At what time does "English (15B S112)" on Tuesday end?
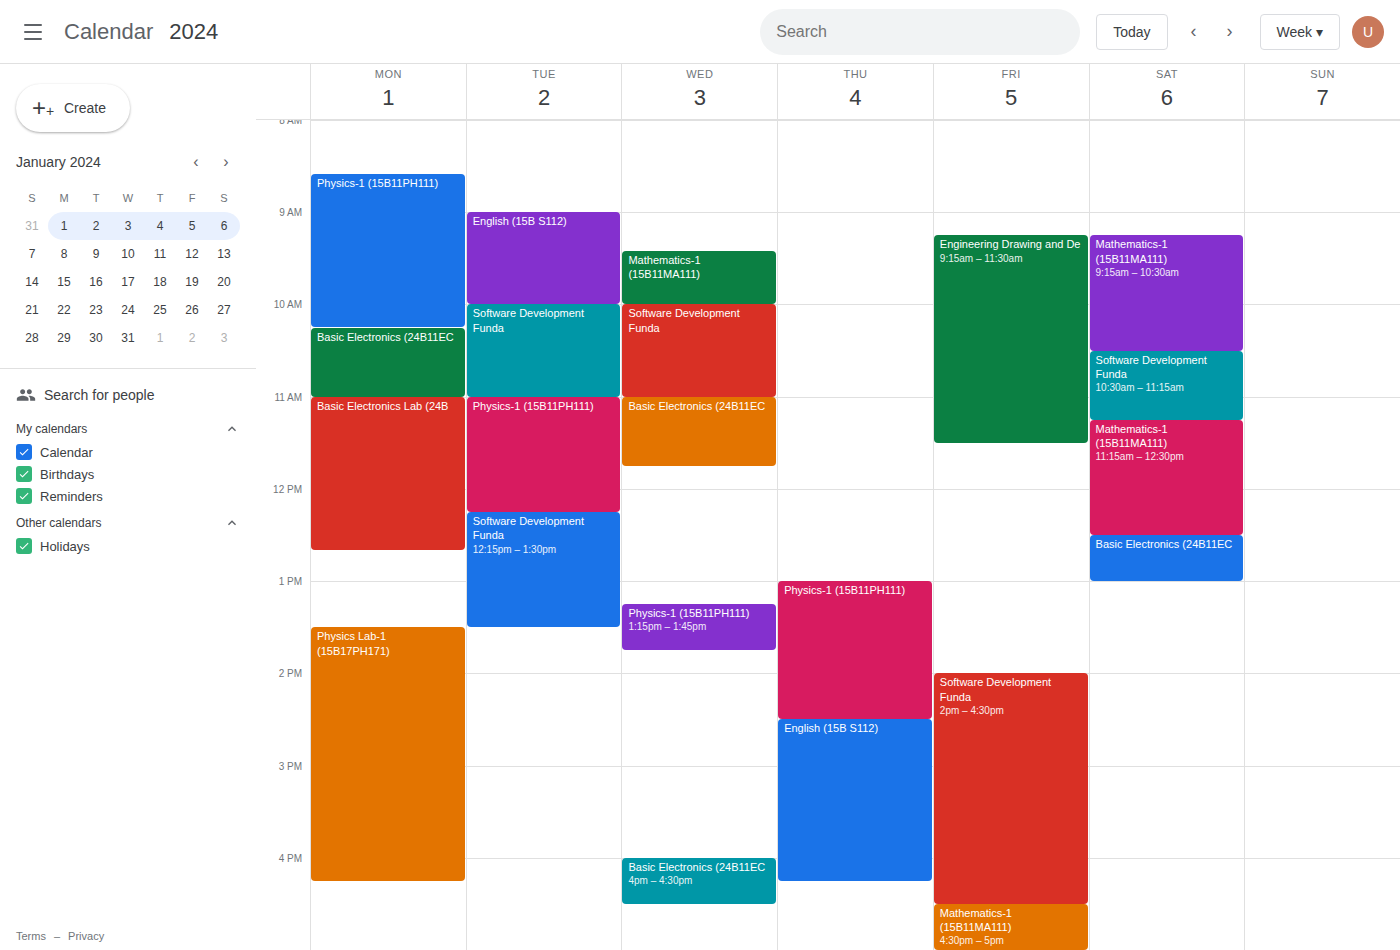
10:00 AM